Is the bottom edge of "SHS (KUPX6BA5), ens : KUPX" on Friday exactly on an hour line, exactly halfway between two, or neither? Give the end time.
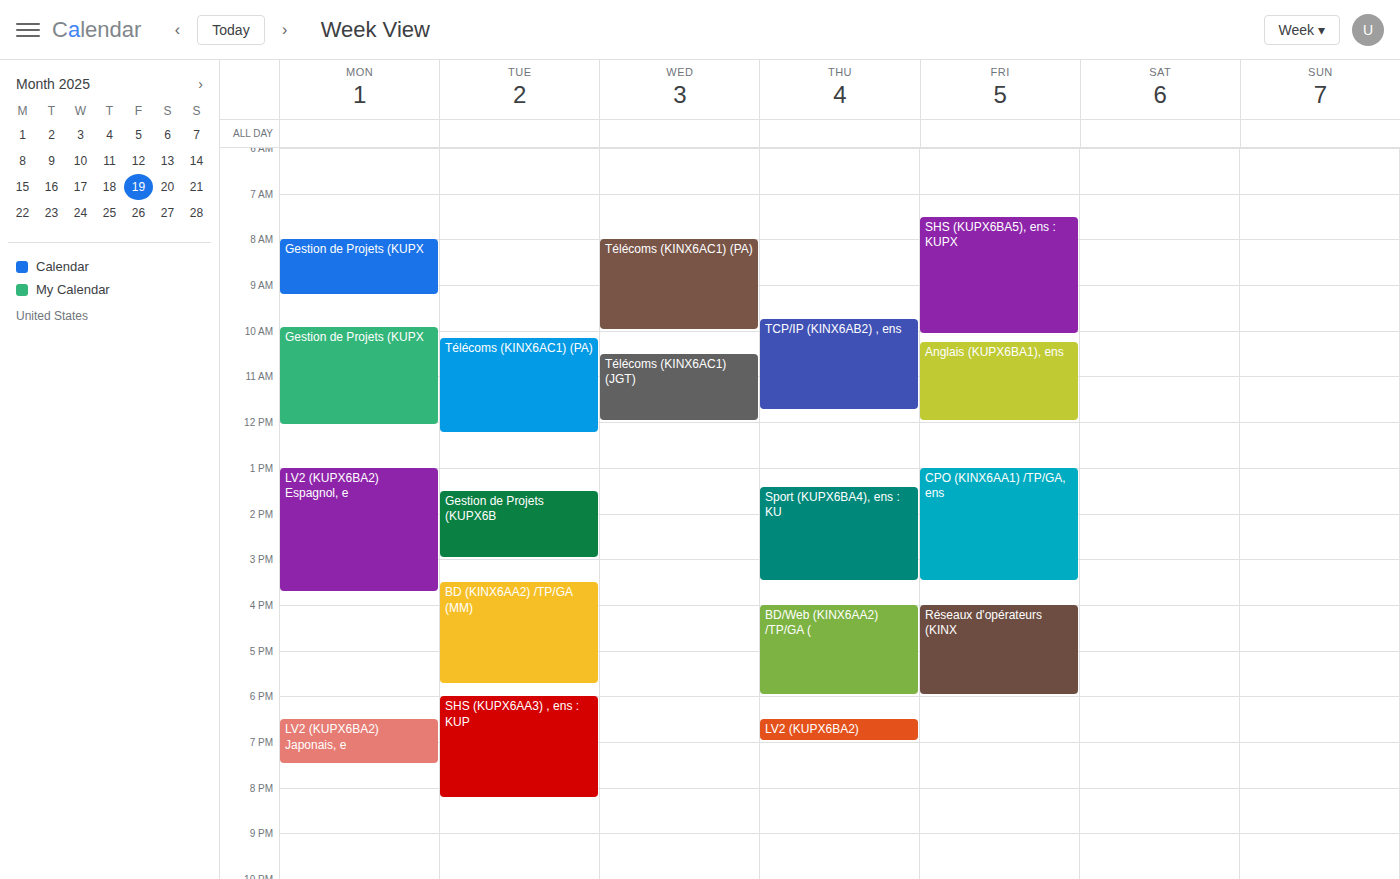
10:05 AM -- neither: 5 minutes below the 10 AM line and 55 minutes above the 11 AM line.